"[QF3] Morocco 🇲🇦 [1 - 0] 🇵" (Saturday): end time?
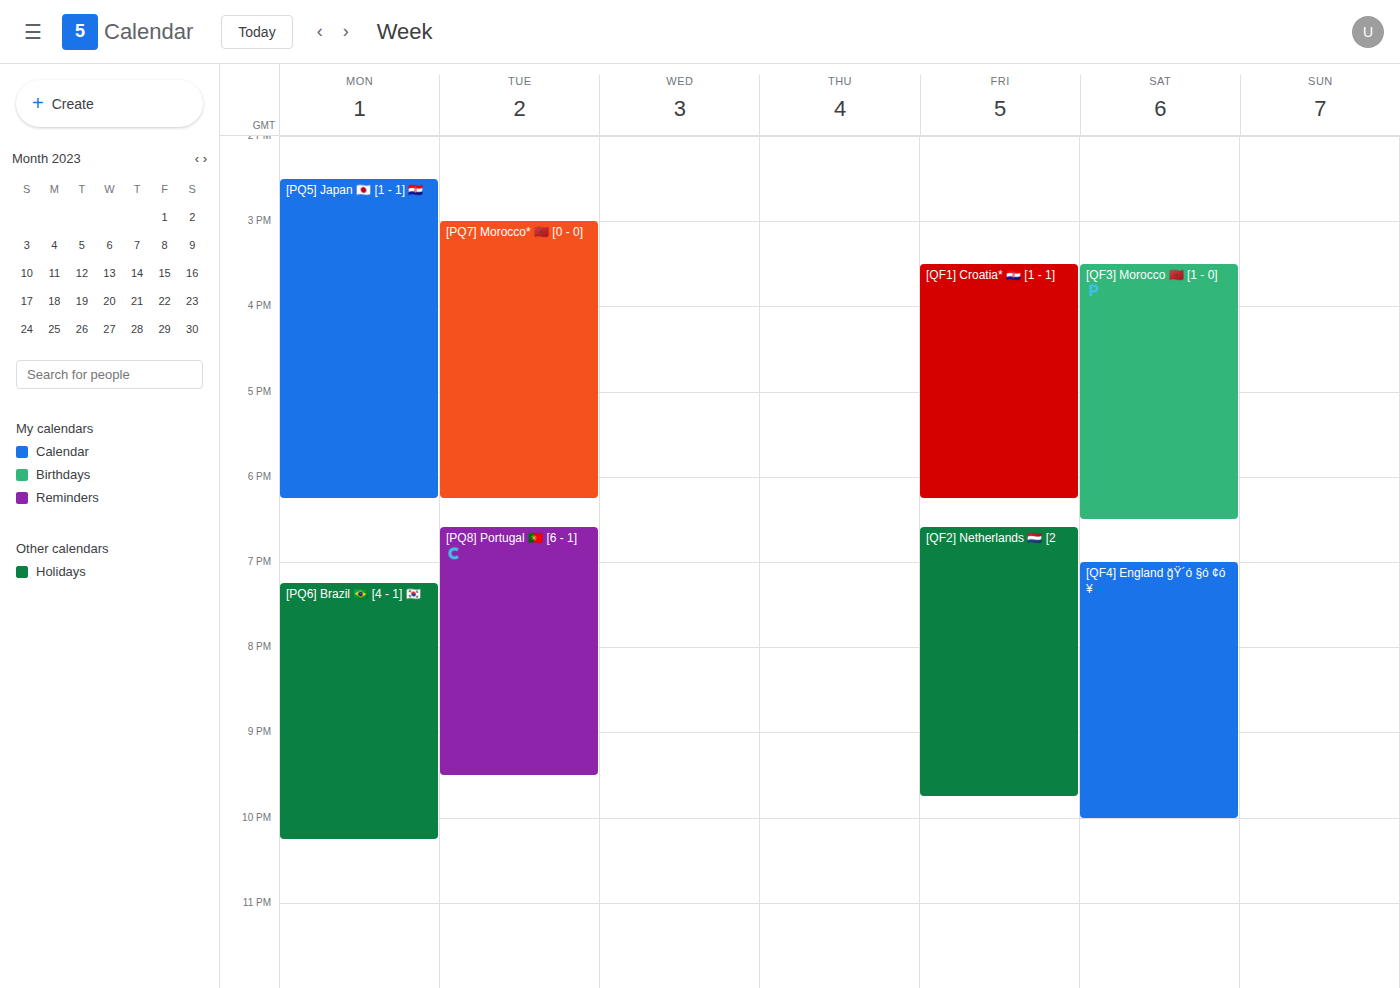
6:30 PM